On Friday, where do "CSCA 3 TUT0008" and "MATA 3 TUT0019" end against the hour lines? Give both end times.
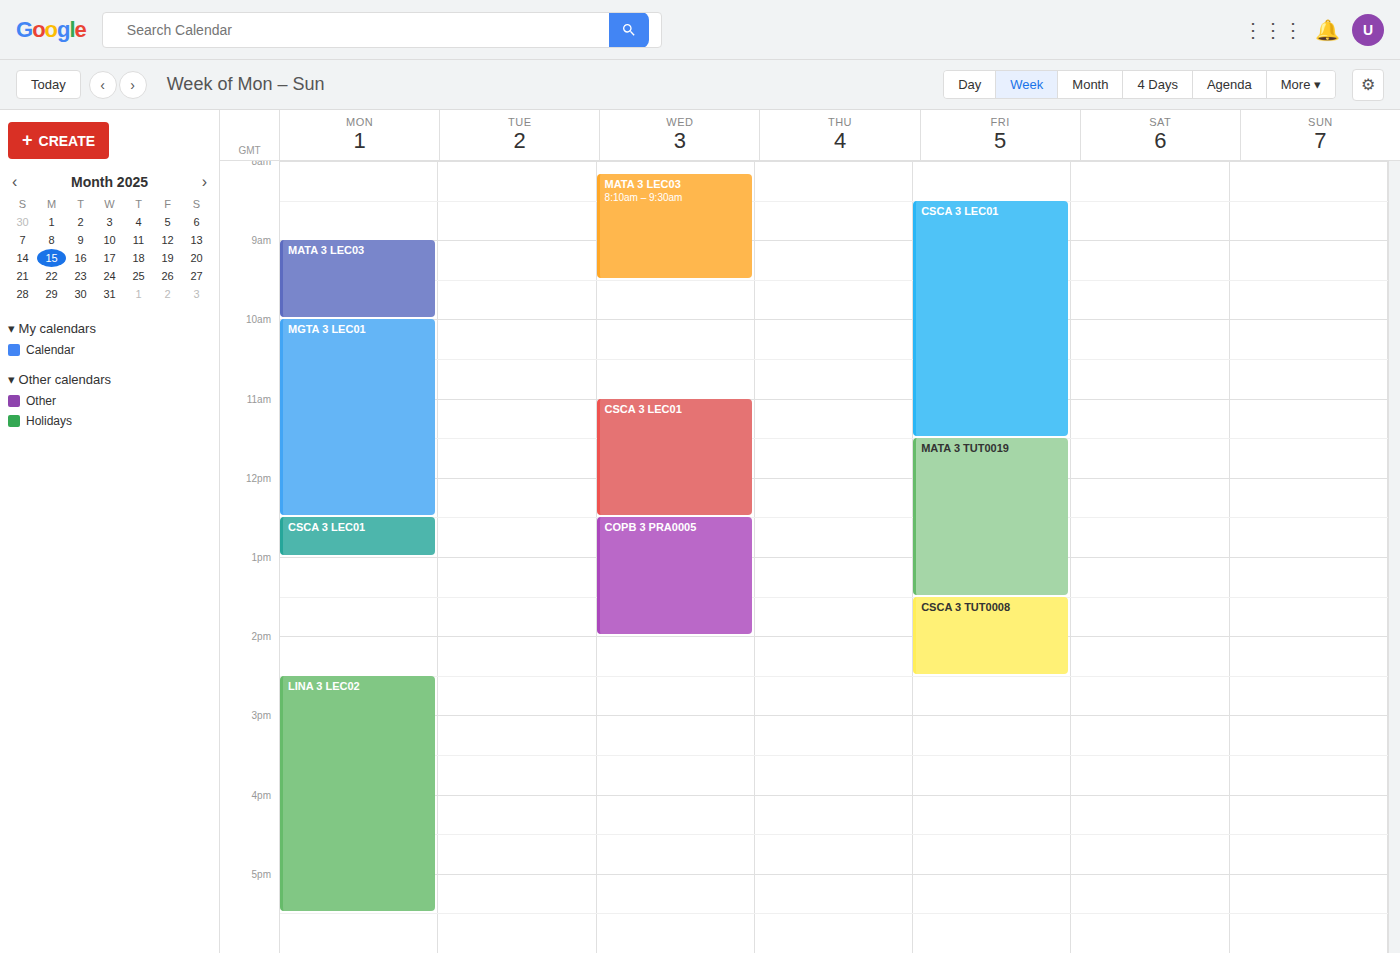
"CSCA 3 TUT0008": 2:30 PM, halfway between the 2 PM and 3 PM lines. "MATA 3 TUT0019": 1:30 PM, halfway between the 1 PM and 2 PM lines.